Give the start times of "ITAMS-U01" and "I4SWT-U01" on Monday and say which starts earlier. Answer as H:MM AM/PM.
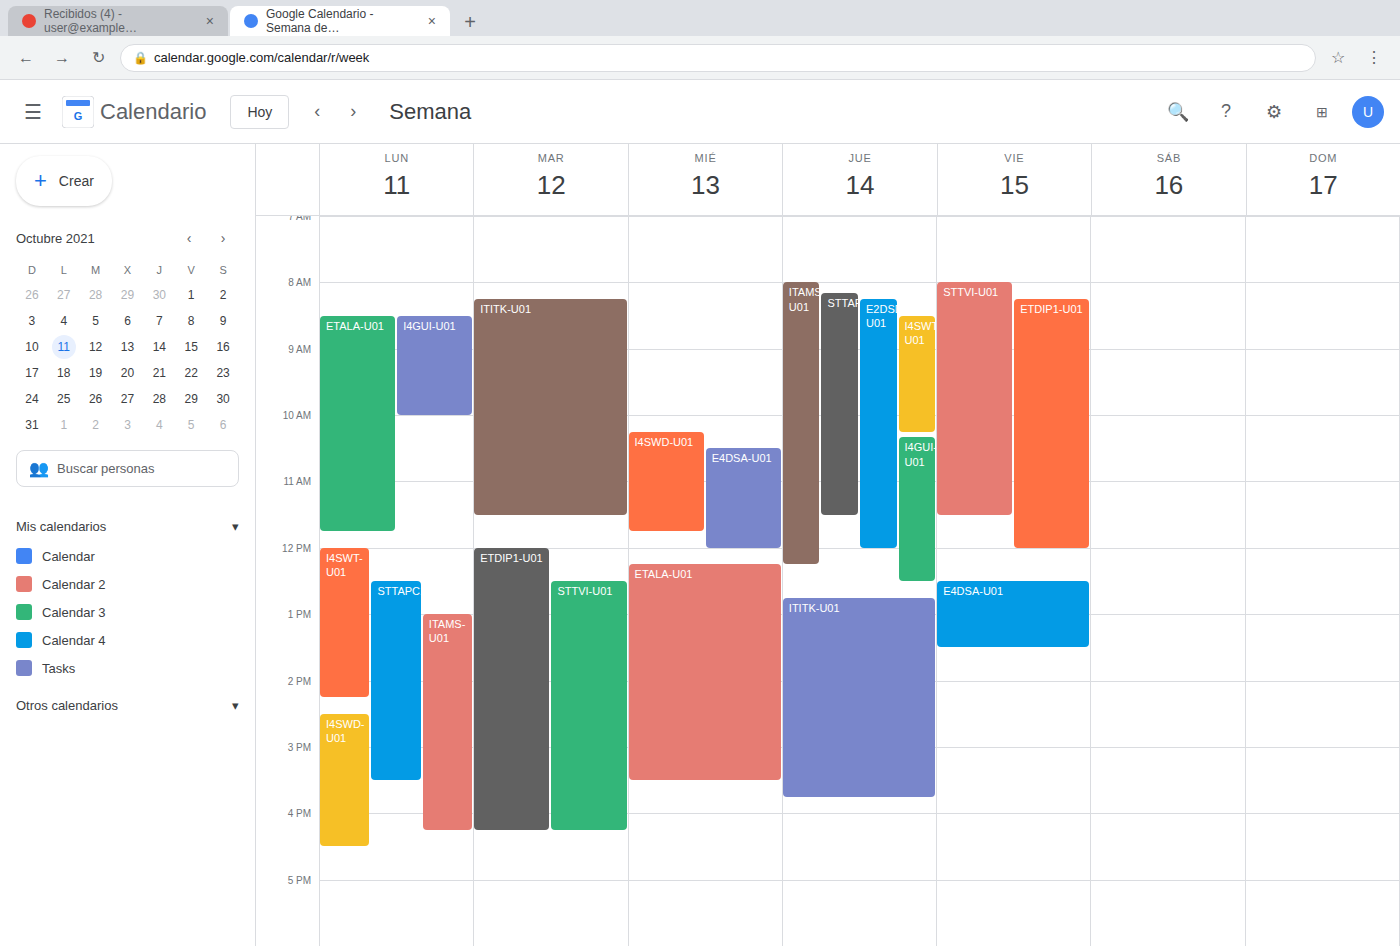
"I4SWT-U01" 12:00 PM; "ITAMS-U01" 1:00 PM.